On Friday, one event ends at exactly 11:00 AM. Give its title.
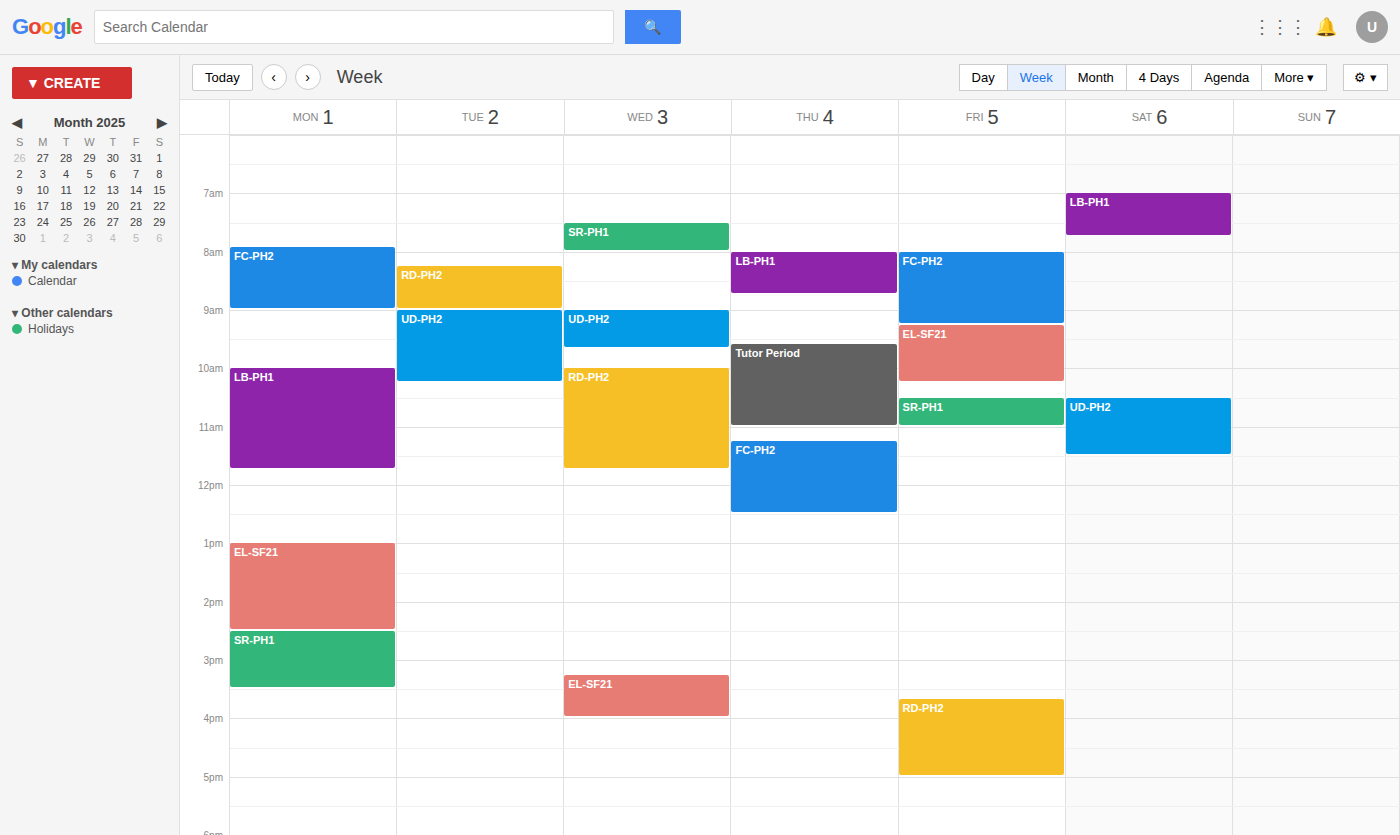
"SR-PH1"